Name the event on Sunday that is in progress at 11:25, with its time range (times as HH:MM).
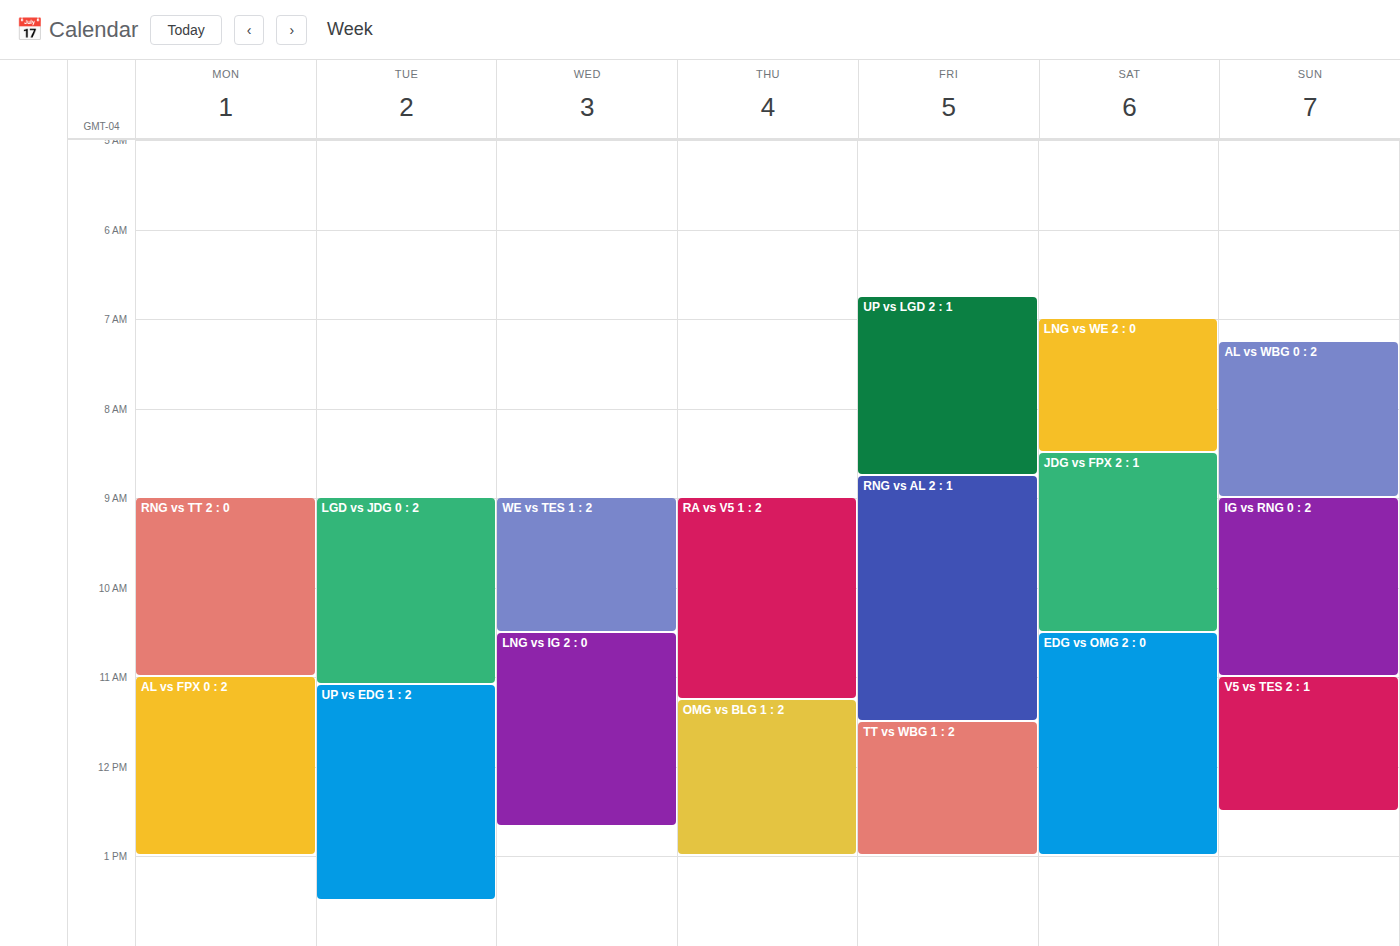
"V5 vs TES 2 : 1", 11:00 to 12:30